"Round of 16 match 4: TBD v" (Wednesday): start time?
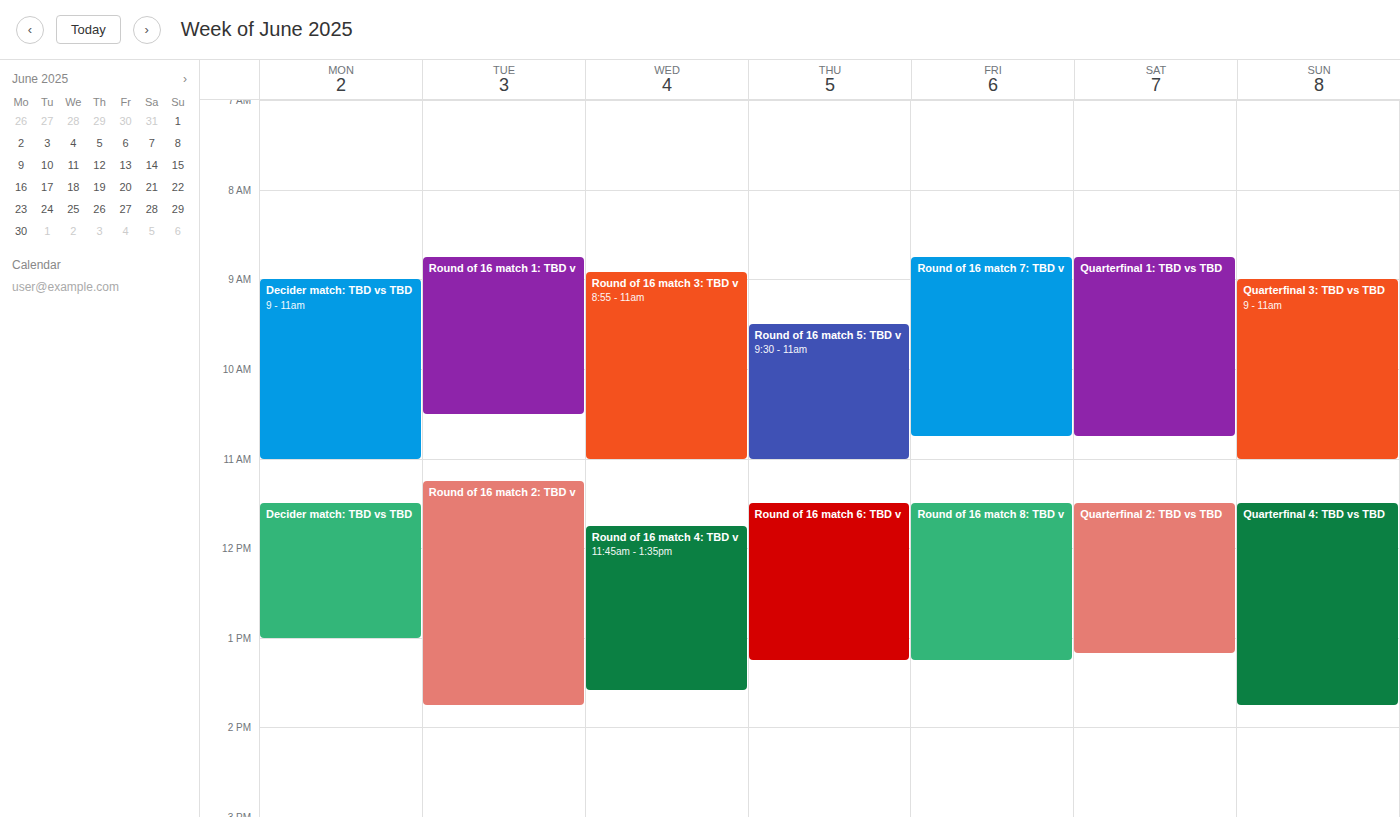
11:45 AM